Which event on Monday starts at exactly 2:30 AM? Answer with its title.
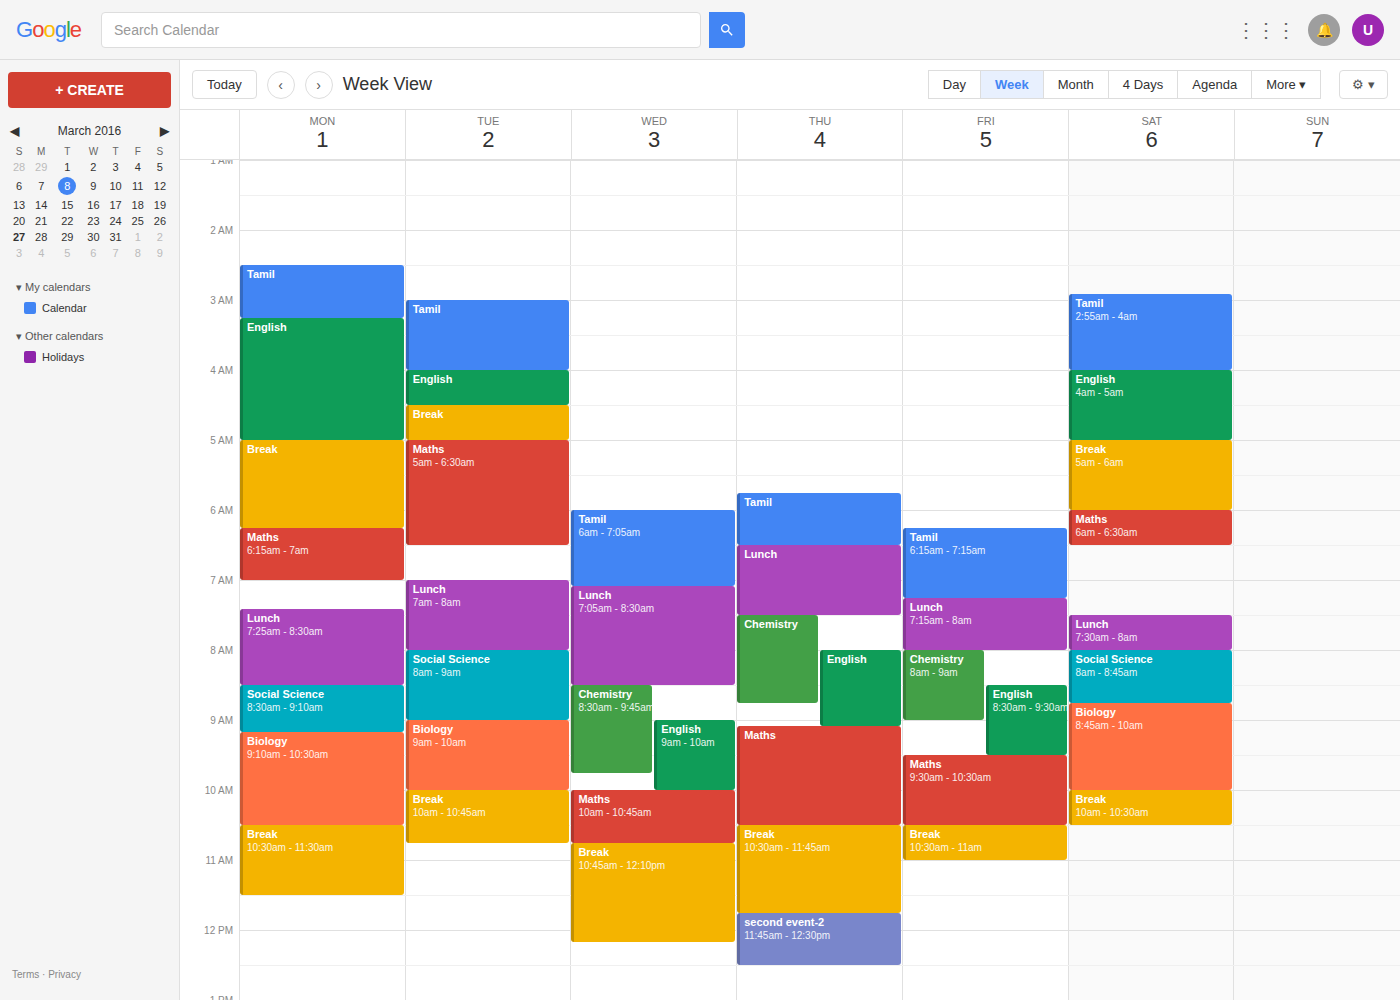
"Tamil"